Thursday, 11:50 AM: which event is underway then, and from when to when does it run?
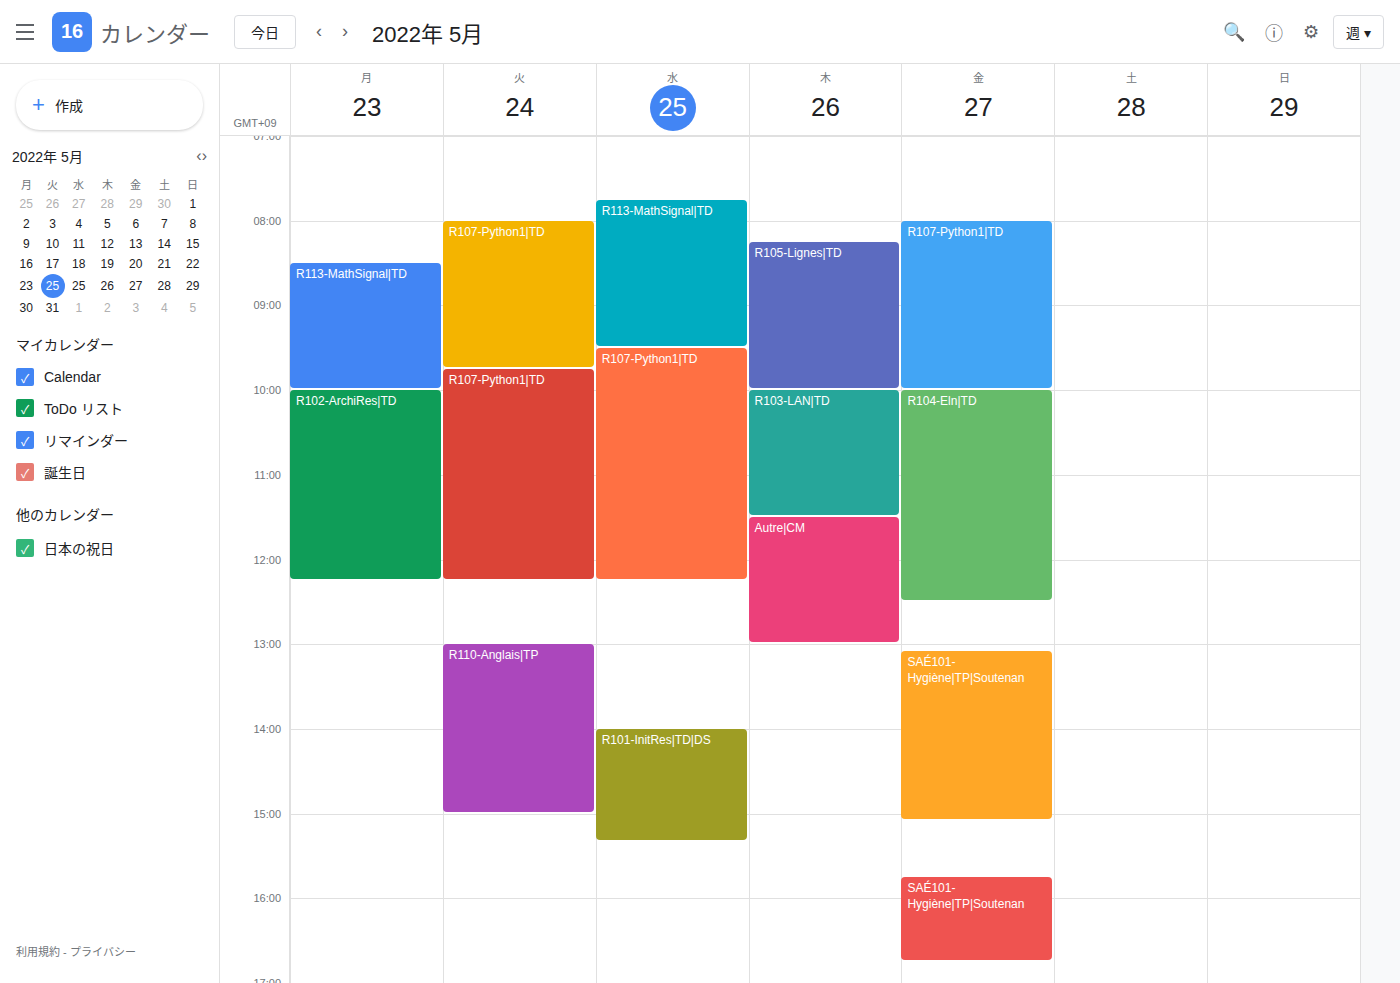
"Autre|CM", 11:30 AM to 1:00 PM